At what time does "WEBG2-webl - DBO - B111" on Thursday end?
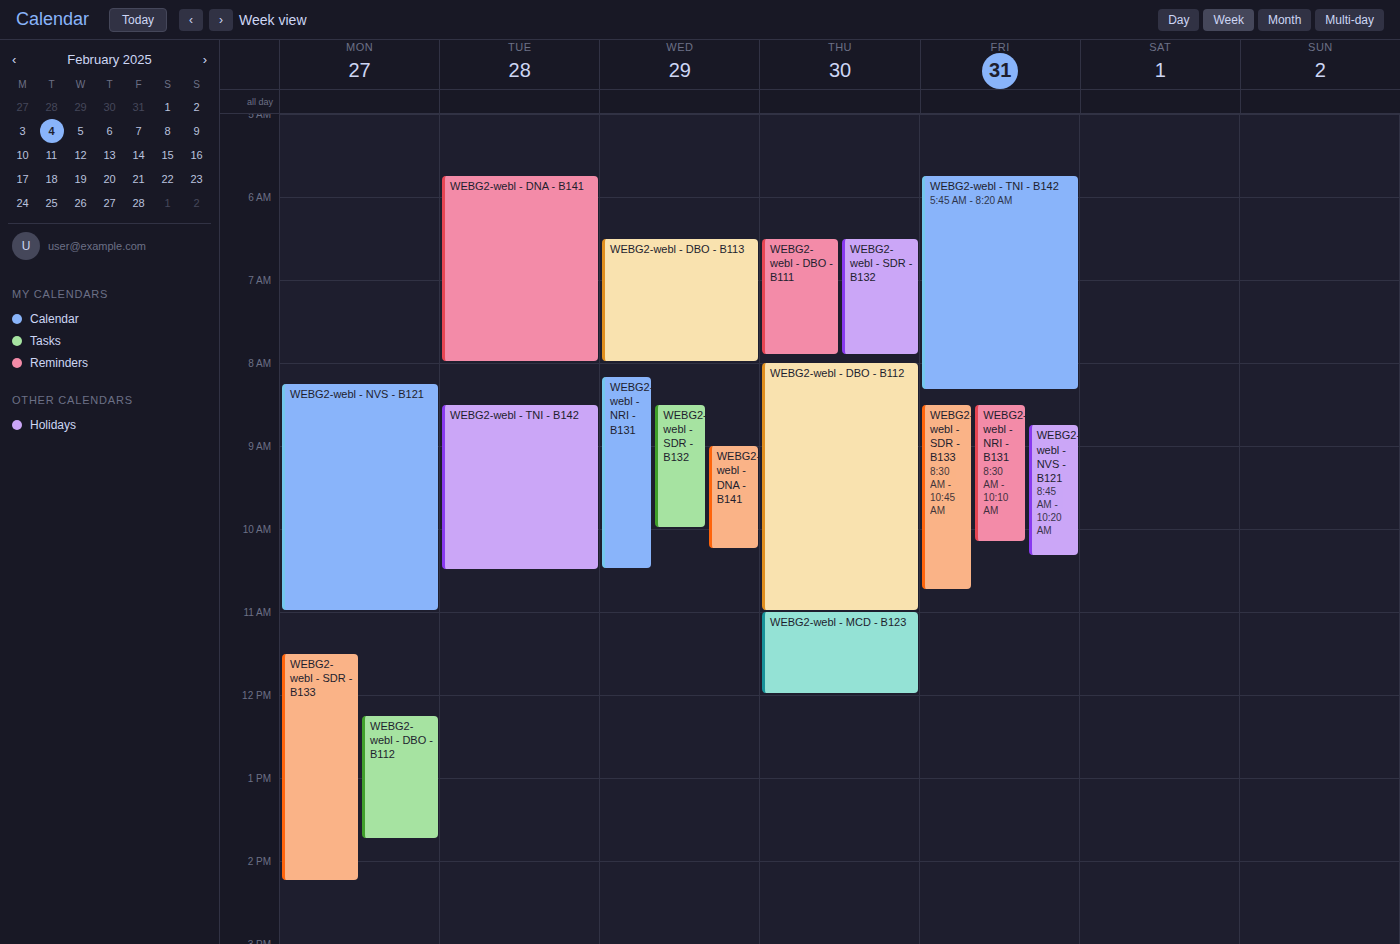
7:55 AM